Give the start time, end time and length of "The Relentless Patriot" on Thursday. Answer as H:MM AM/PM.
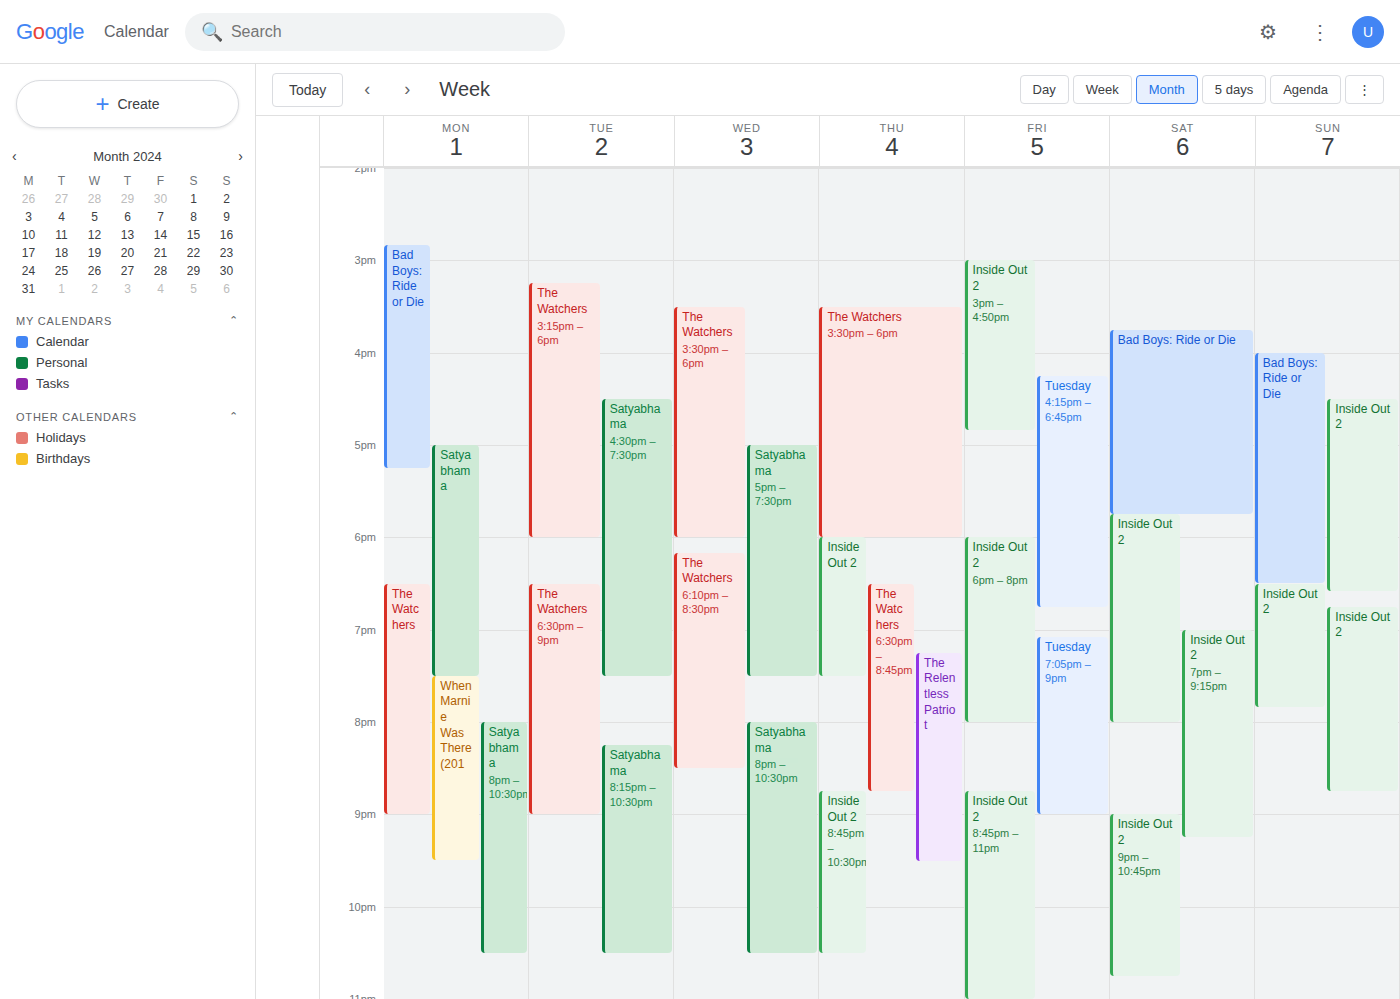
7:15 PM to 9:30 PM, 2 hours 15 minutes